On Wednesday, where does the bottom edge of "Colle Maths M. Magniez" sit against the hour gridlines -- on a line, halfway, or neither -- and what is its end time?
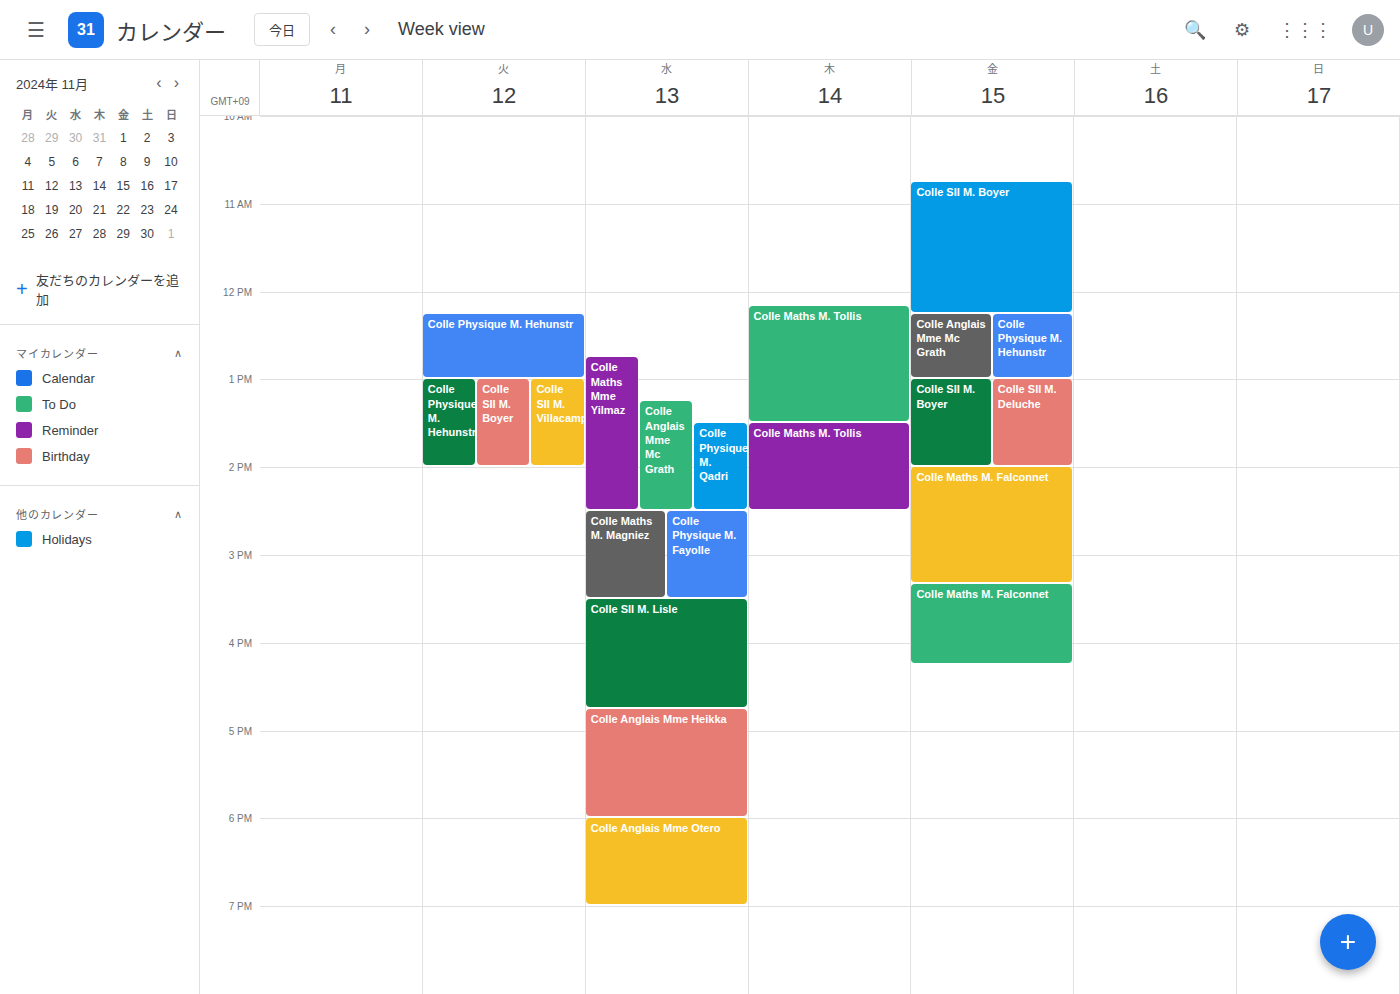
3:30 PM -- halfway between the 3 PM and 4 PM lines.